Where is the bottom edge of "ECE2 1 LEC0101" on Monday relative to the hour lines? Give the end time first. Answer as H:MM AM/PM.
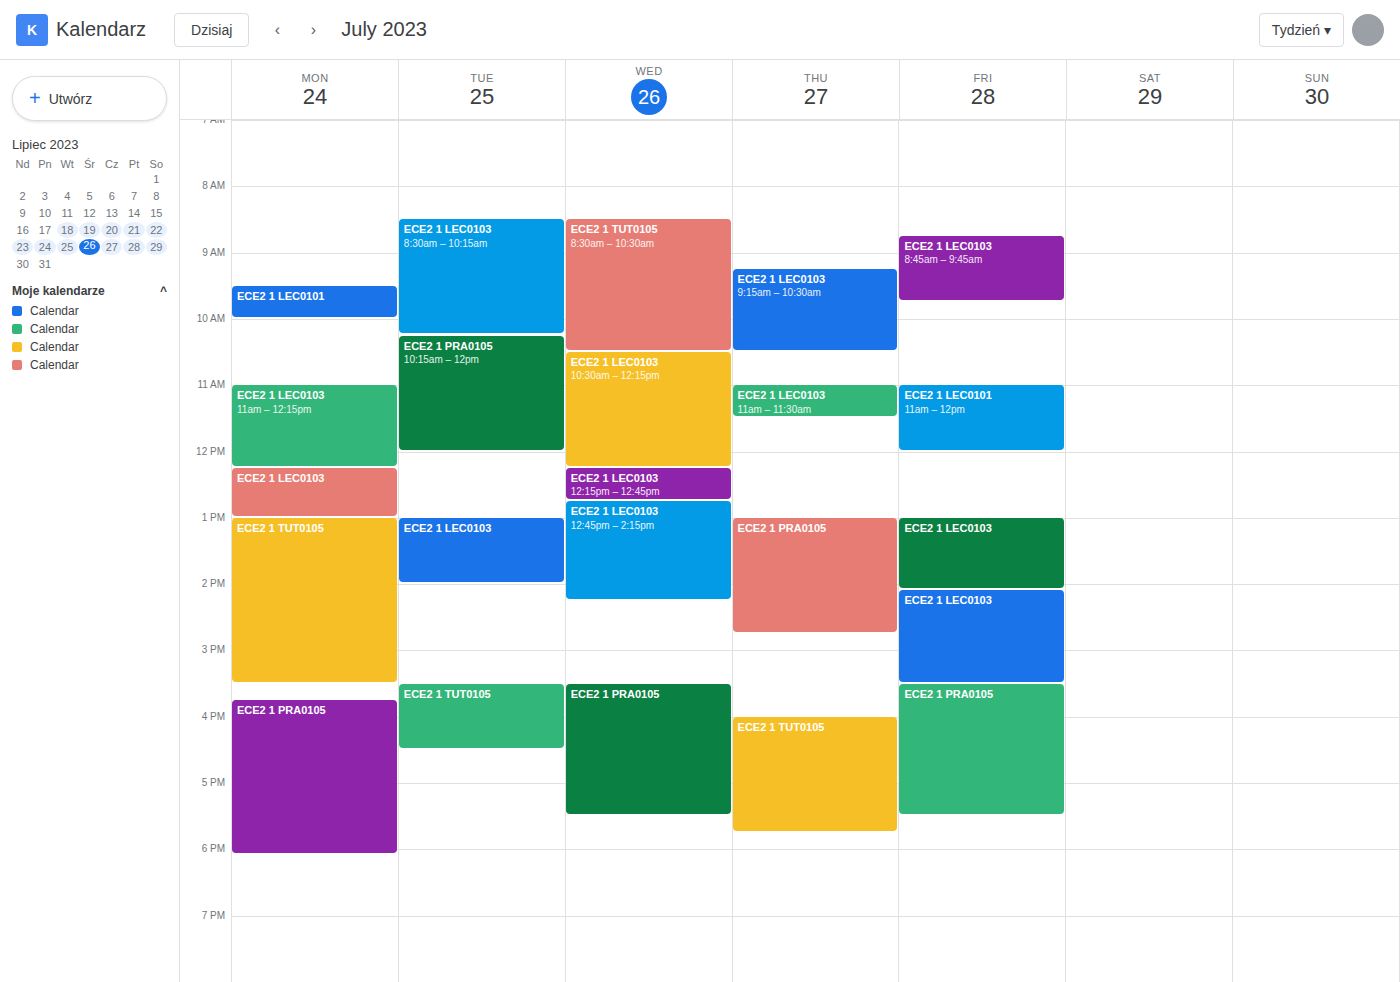
10:00 AM -- exactly on the 10 AM line.